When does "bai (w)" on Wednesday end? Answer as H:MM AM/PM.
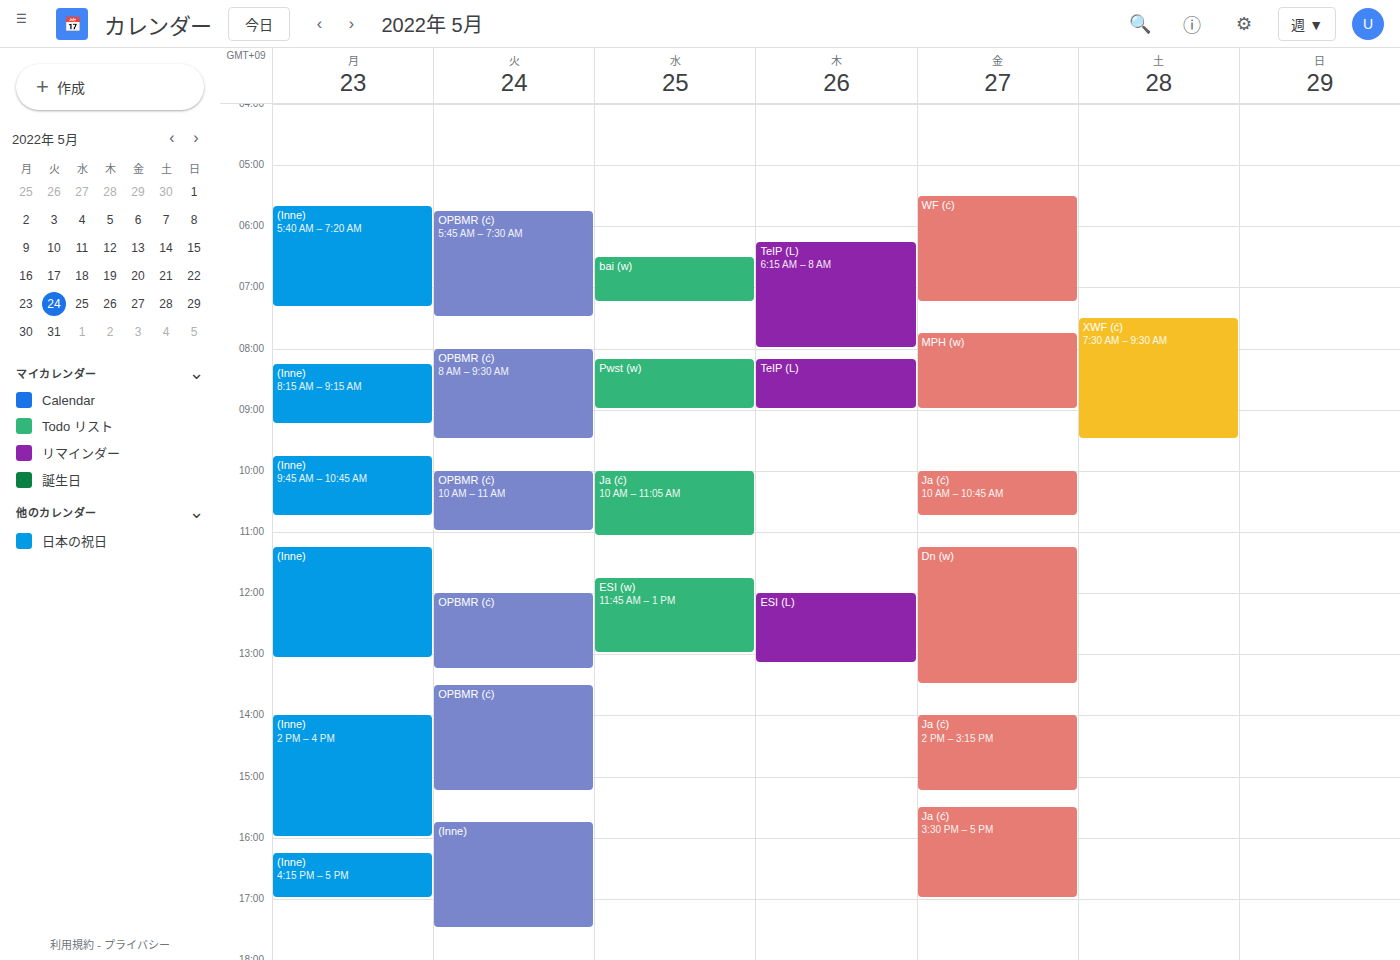
7:15 AM